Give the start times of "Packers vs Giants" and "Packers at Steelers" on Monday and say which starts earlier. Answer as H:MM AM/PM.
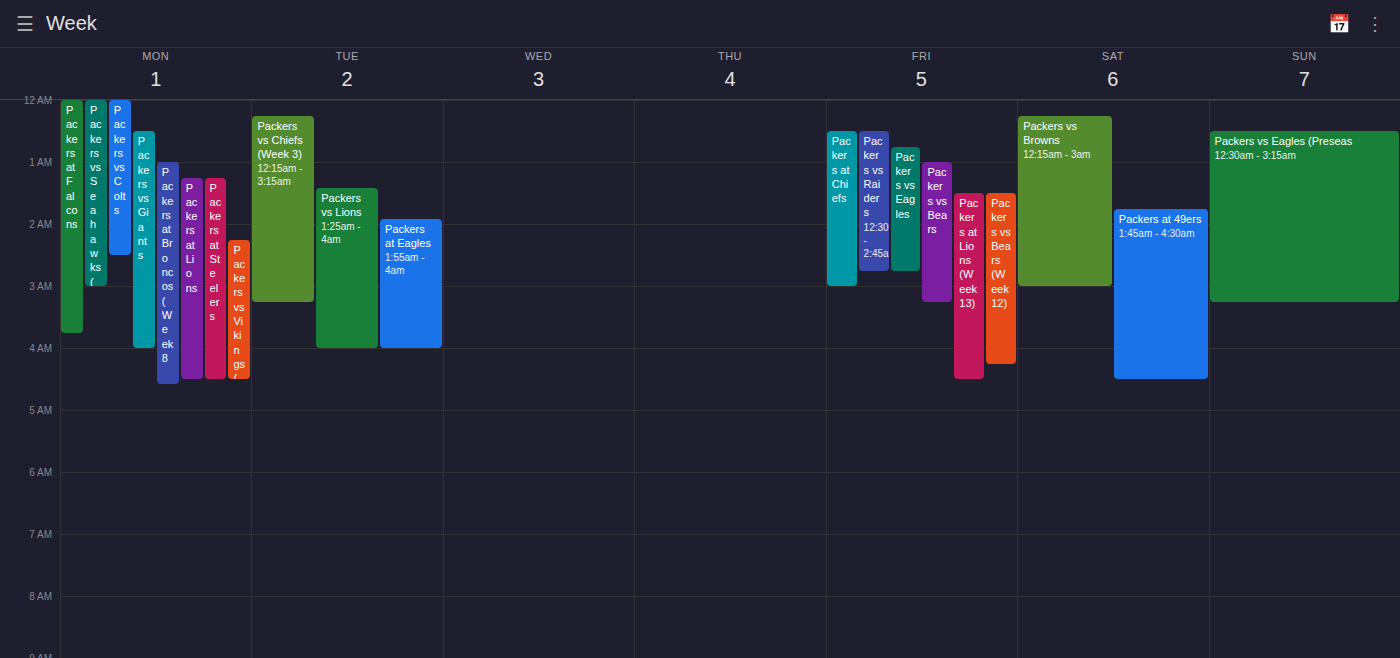
"Packers vs Giants" 12:30 AM; "Packers at Steelers" 1:15 AM.